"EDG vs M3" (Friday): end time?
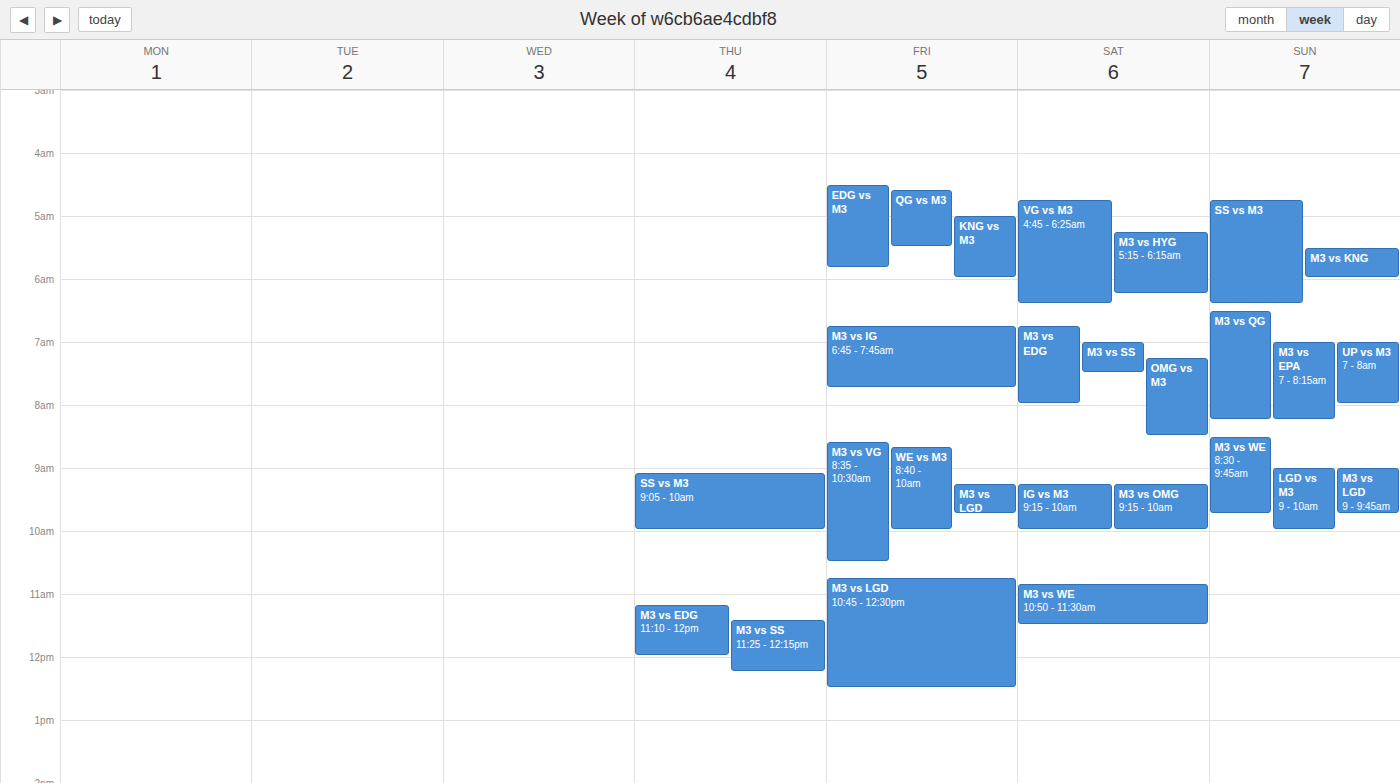
5:50 AM